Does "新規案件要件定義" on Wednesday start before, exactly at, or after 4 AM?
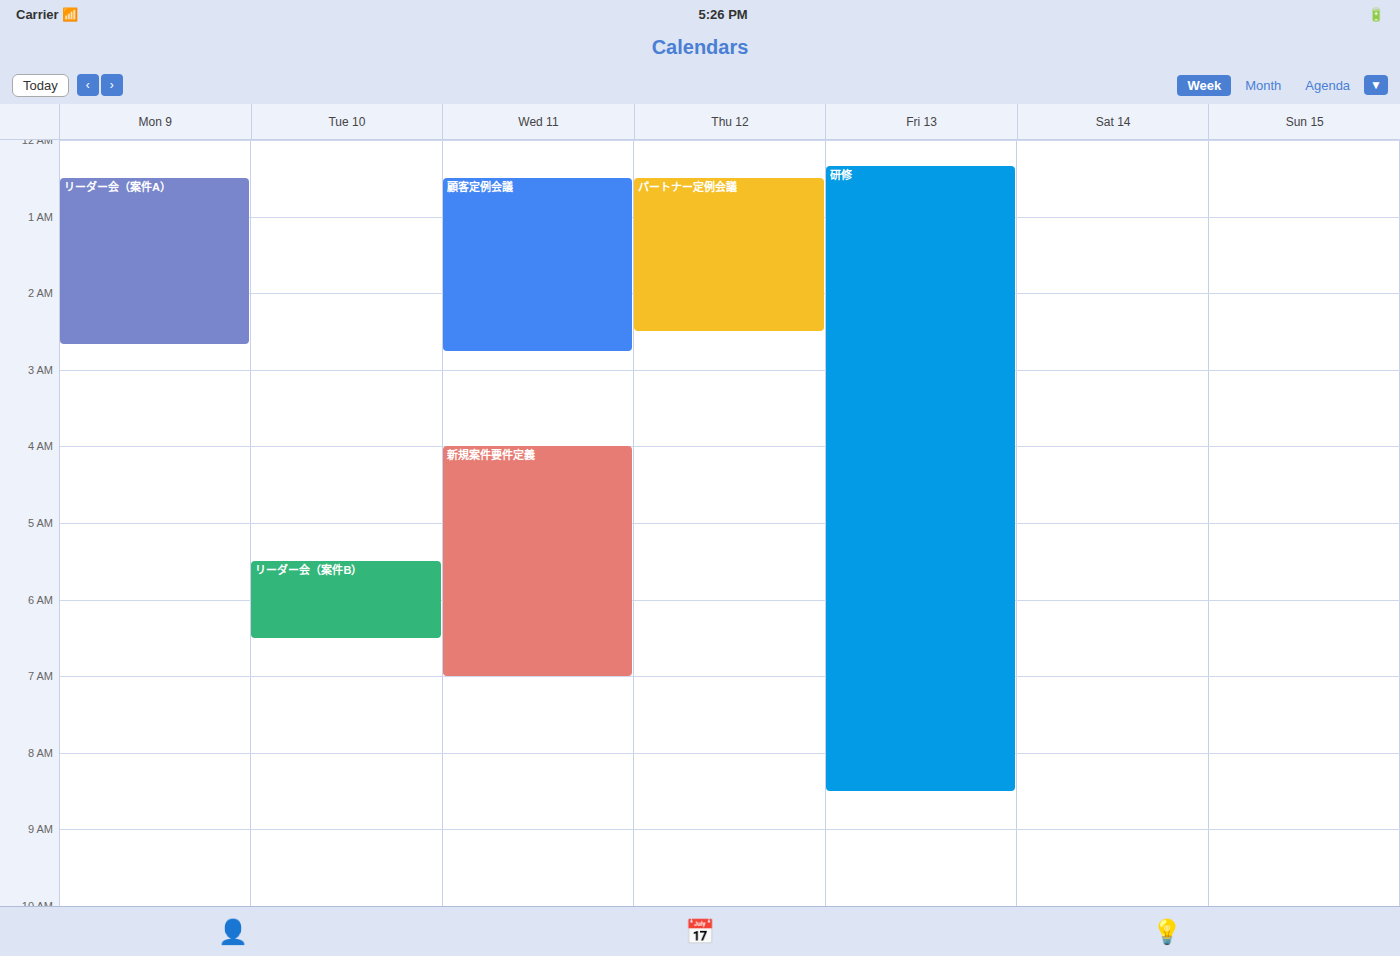
4:00 AM -- exactly at 4 AM, on the 4 AM line.